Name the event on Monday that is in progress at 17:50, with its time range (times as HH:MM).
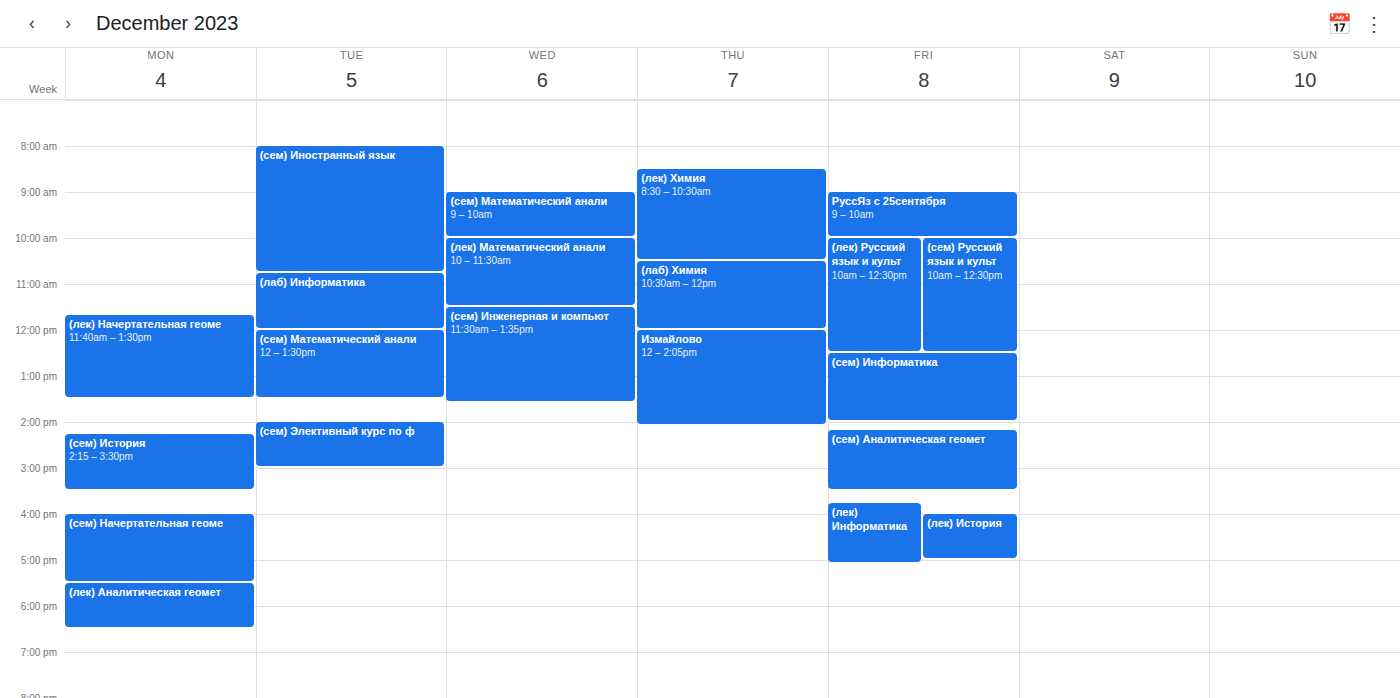
"(лек) Аналитическая геомет", 17:30 to 18:30